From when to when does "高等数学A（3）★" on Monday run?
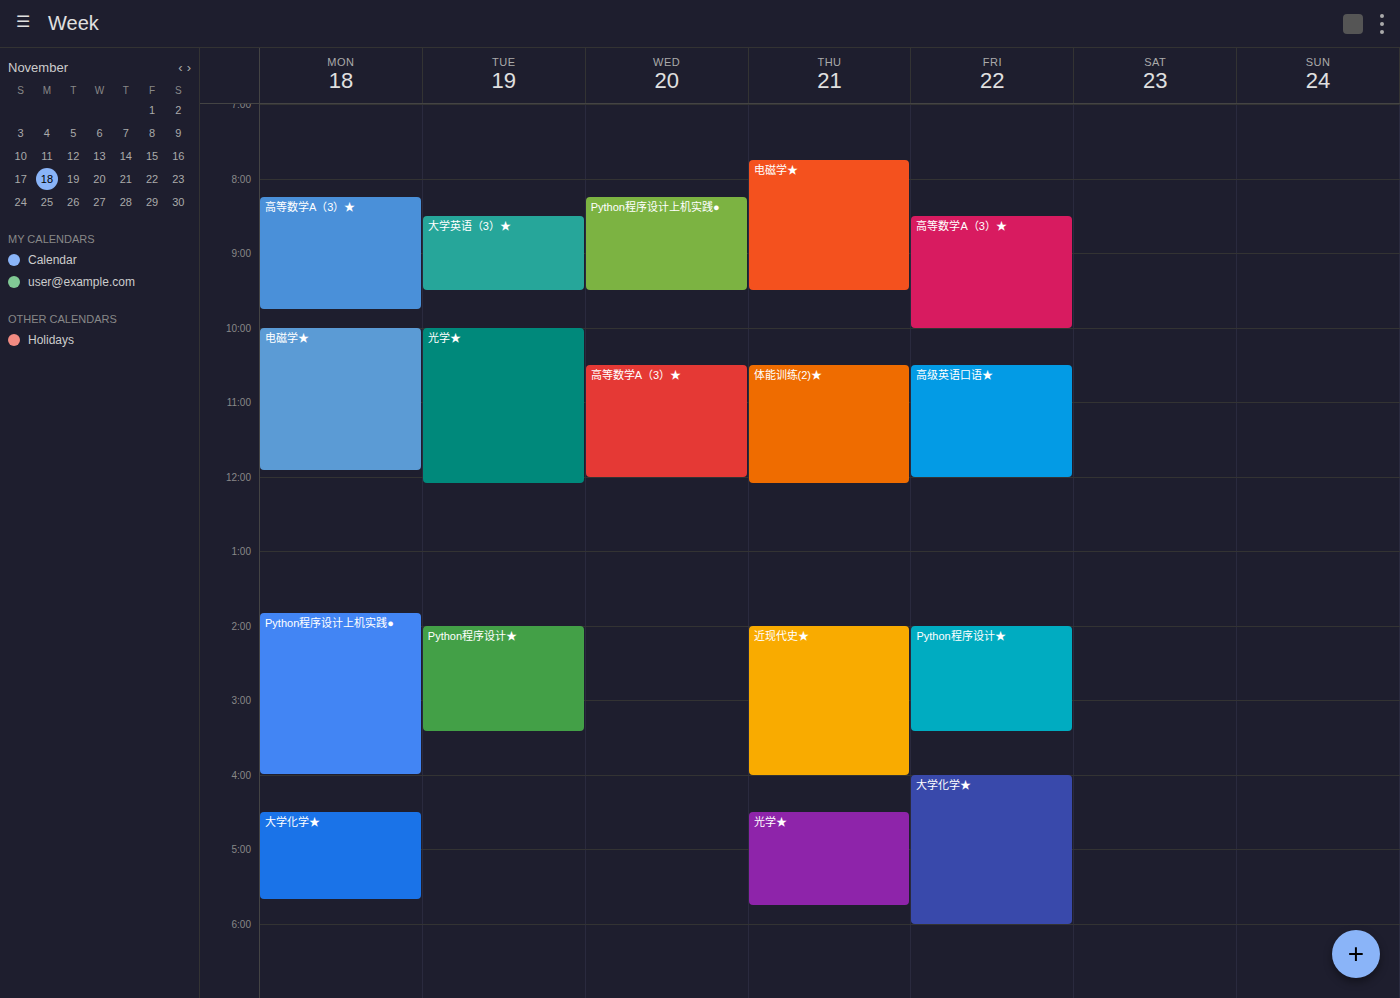
8:15 AM to 9:45 AM